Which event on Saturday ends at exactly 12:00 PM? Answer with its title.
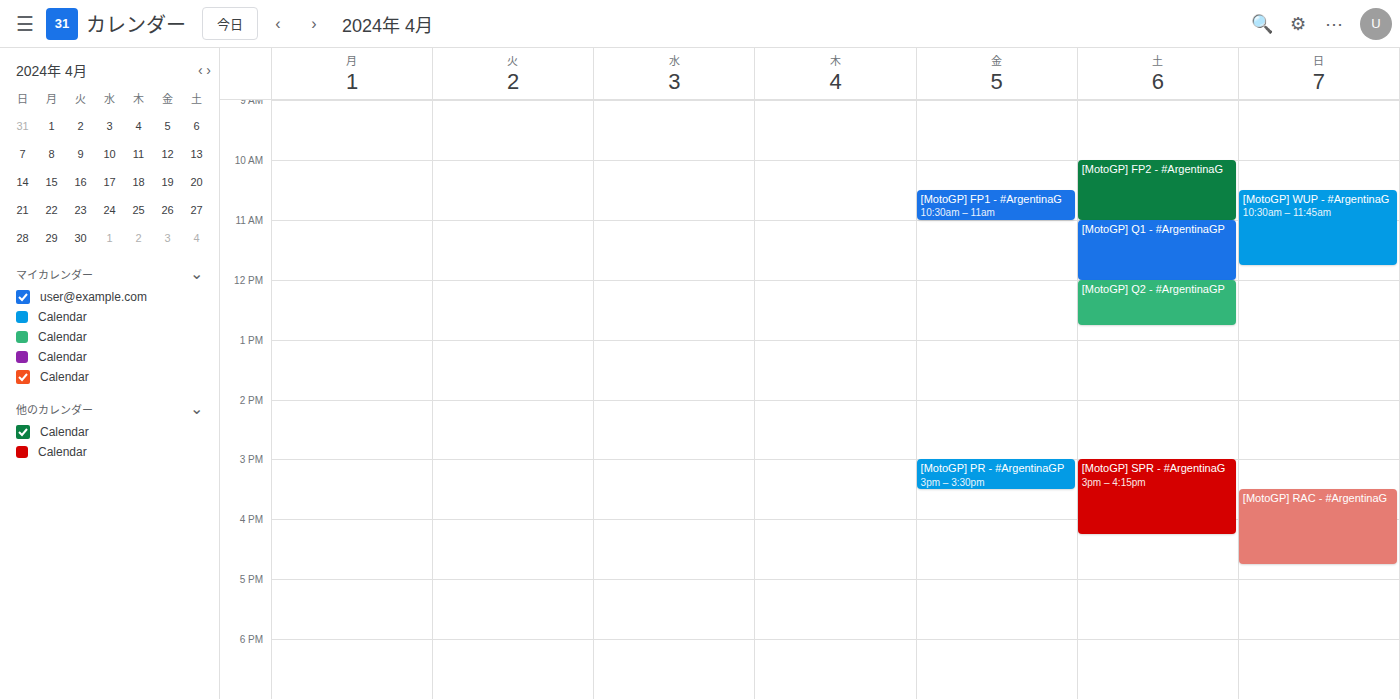
"[MotoGP] Q1 - #ArgentinaGP"